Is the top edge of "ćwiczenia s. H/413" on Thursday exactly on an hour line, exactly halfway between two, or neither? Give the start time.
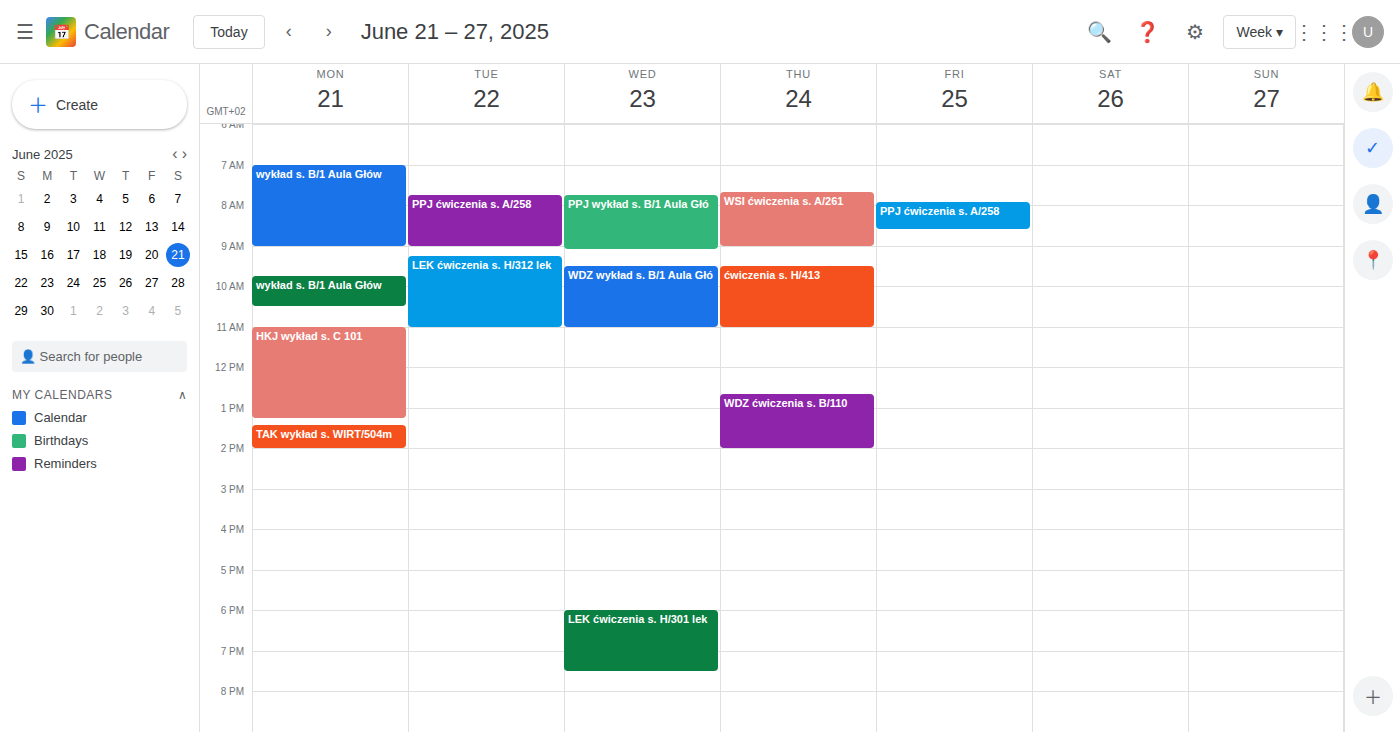
9:30 AM -- halfway between the 9 AM and 10 AM lines.